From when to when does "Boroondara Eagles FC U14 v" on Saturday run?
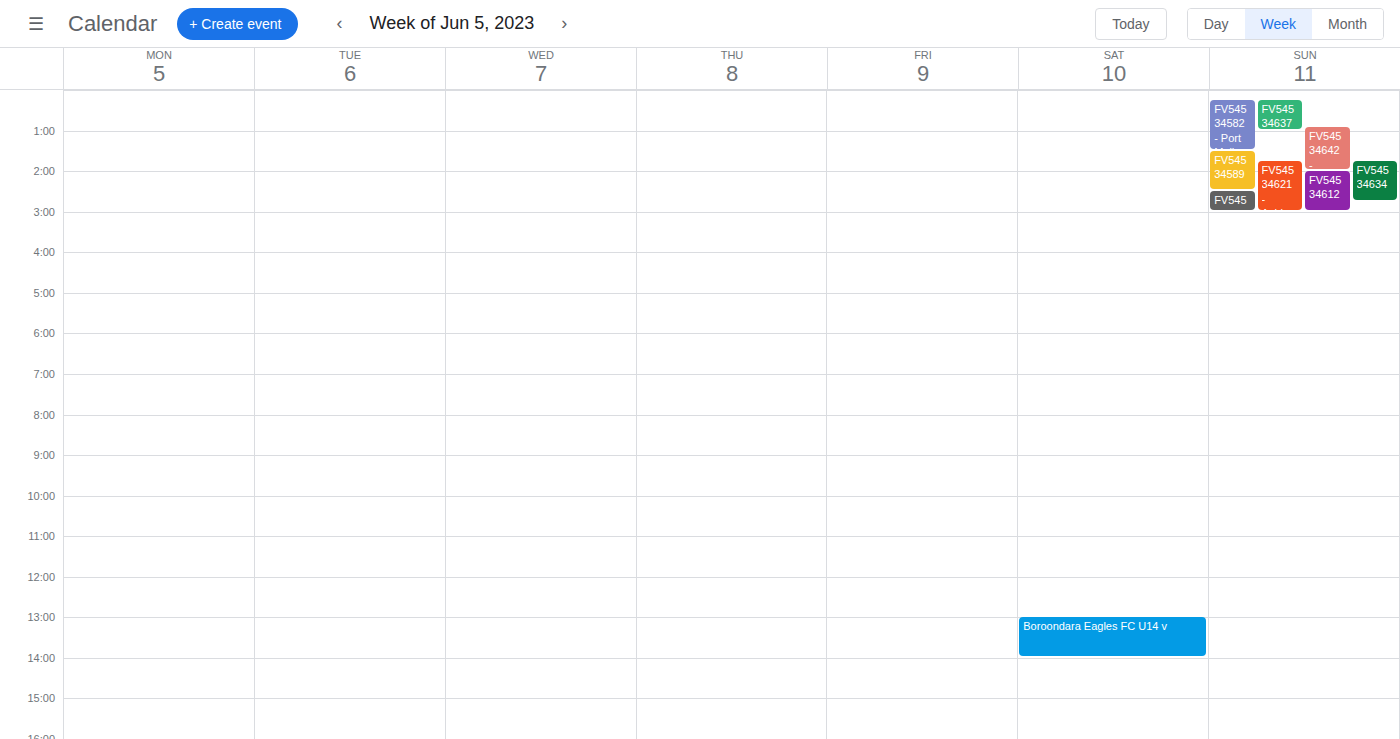
1:00 PM to 2:00 PM